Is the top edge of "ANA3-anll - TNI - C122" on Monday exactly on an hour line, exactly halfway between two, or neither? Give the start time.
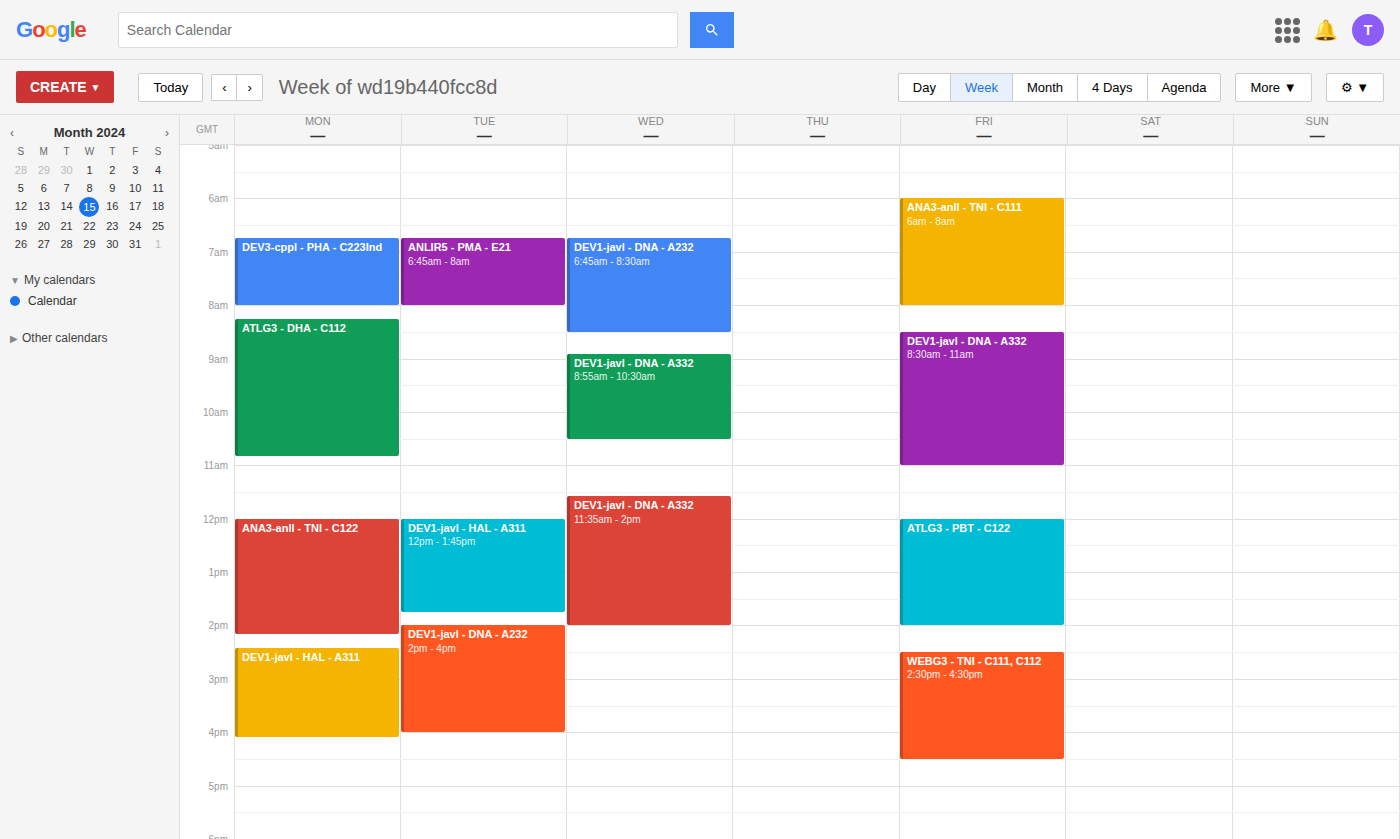
12:00 PM -- exactly on the 12 PM line.